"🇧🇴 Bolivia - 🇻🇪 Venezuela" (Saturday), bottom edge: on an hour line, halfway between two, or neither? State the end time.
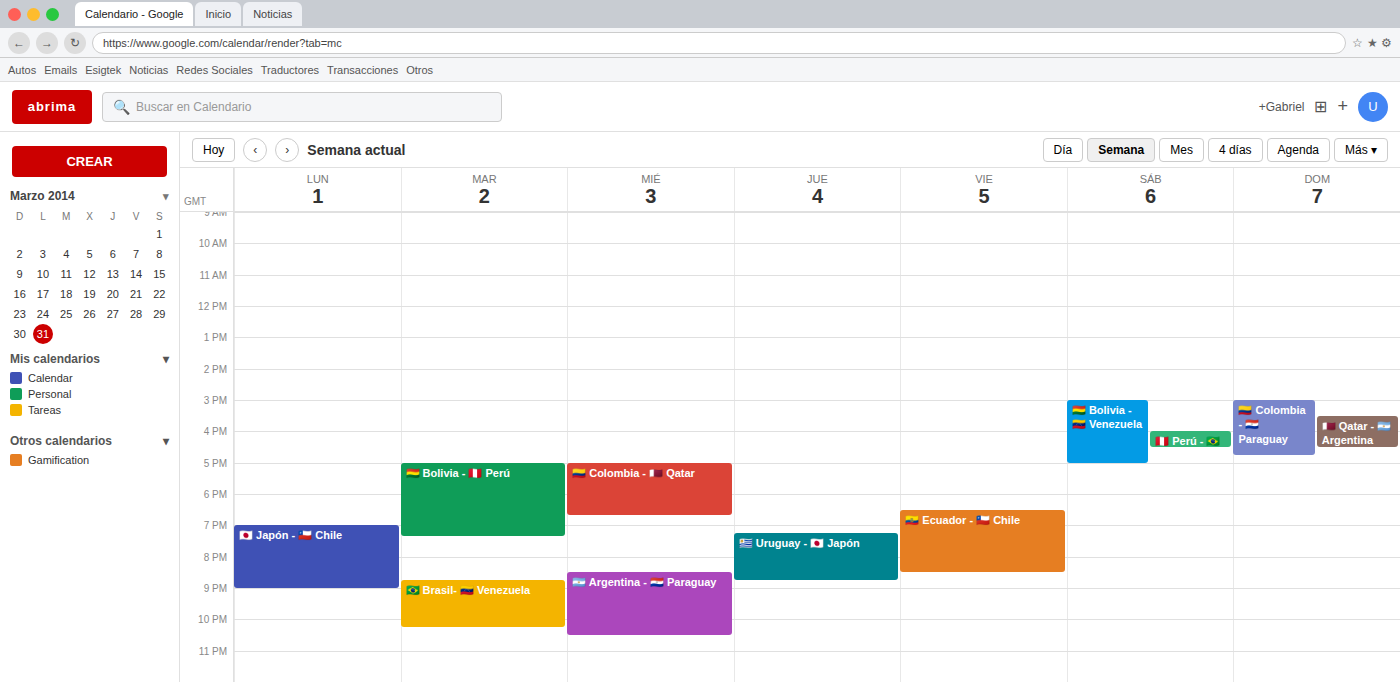
5:00 PM -- exactly on the 5 PM line.